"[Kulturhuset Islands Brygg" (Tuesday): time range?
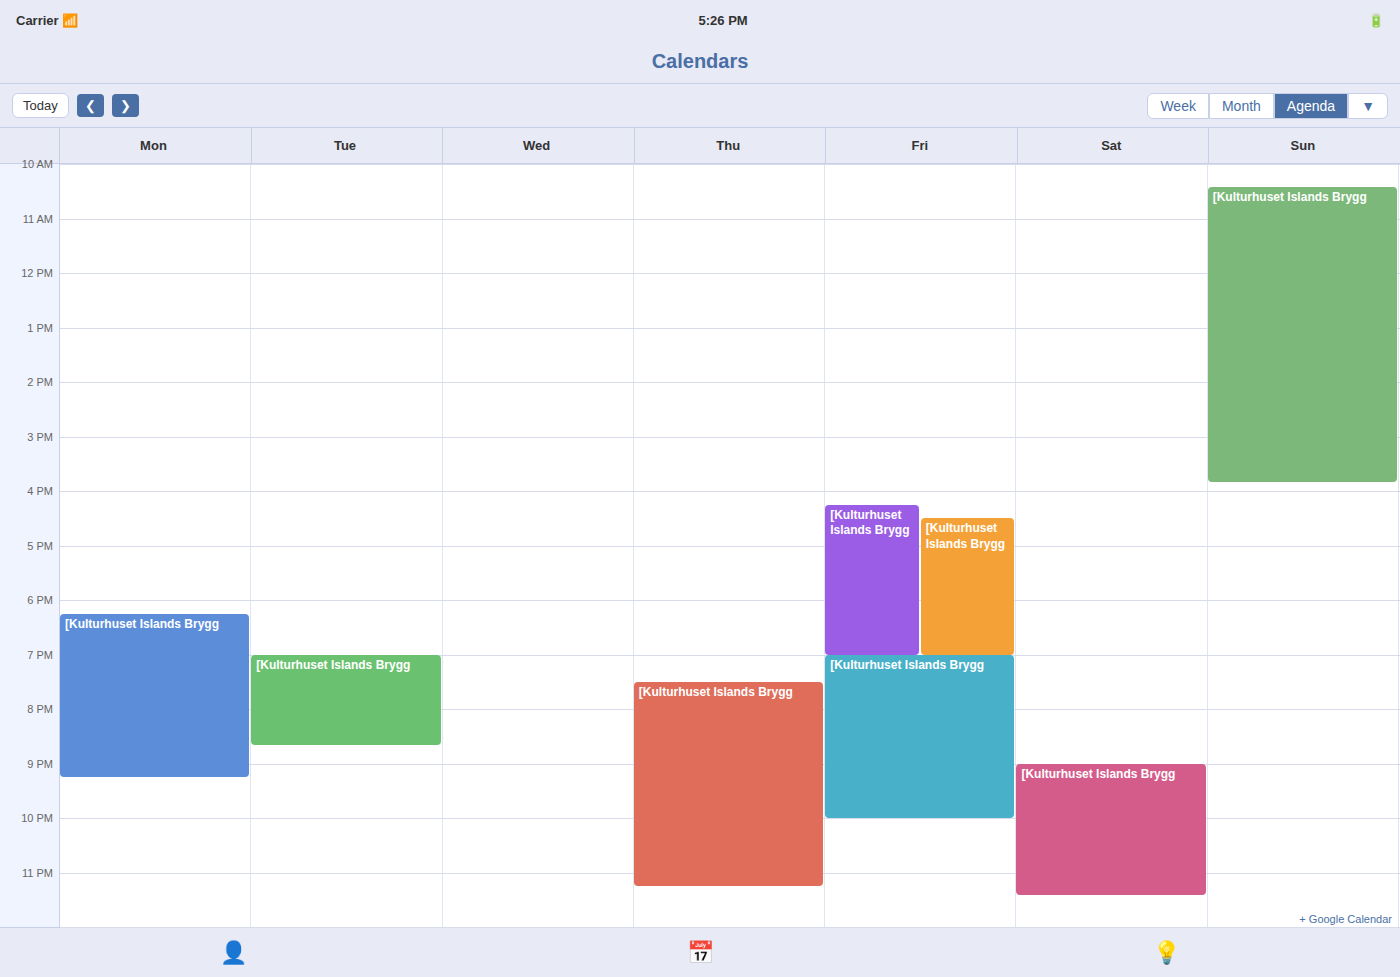
7:00 PM to 8:40 PM